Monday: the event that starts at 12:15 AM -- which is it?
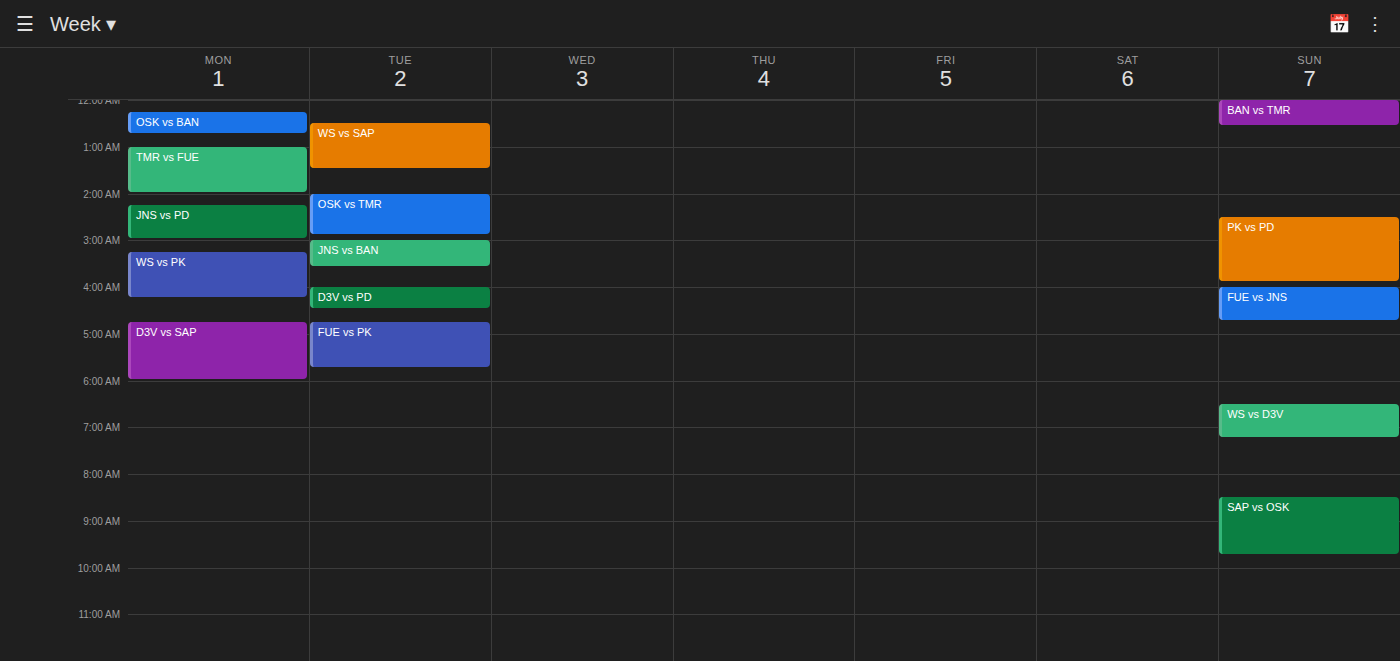
"OSK vs BAN"